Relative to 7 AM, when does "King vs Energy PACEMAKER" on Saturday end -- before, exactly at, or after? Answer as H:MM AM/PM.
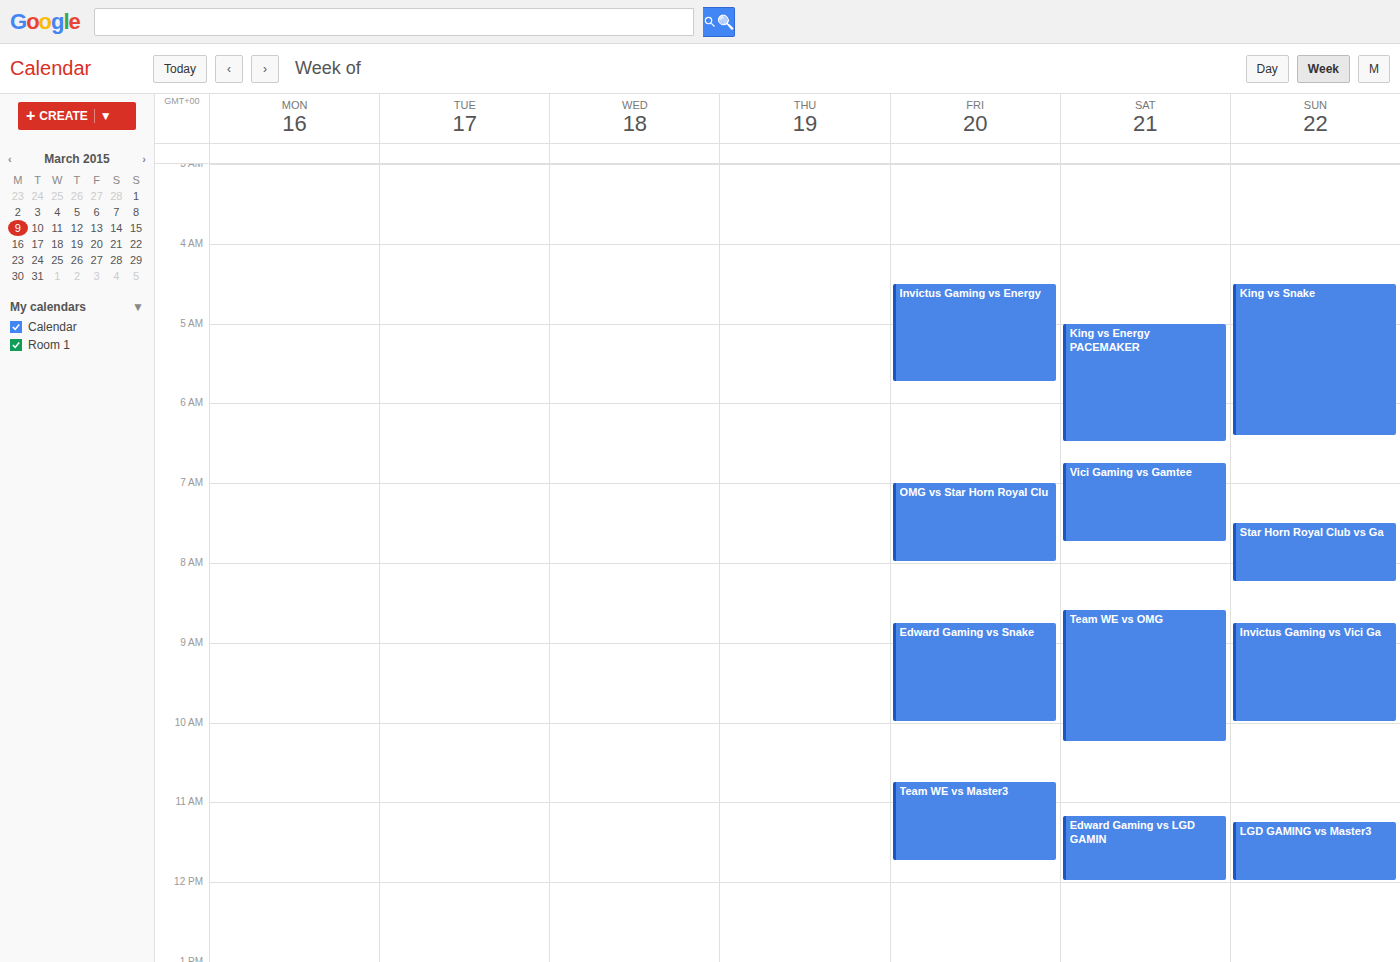
6:30 AM -- before 7 AM, 30 minutes above the 7 AM line.